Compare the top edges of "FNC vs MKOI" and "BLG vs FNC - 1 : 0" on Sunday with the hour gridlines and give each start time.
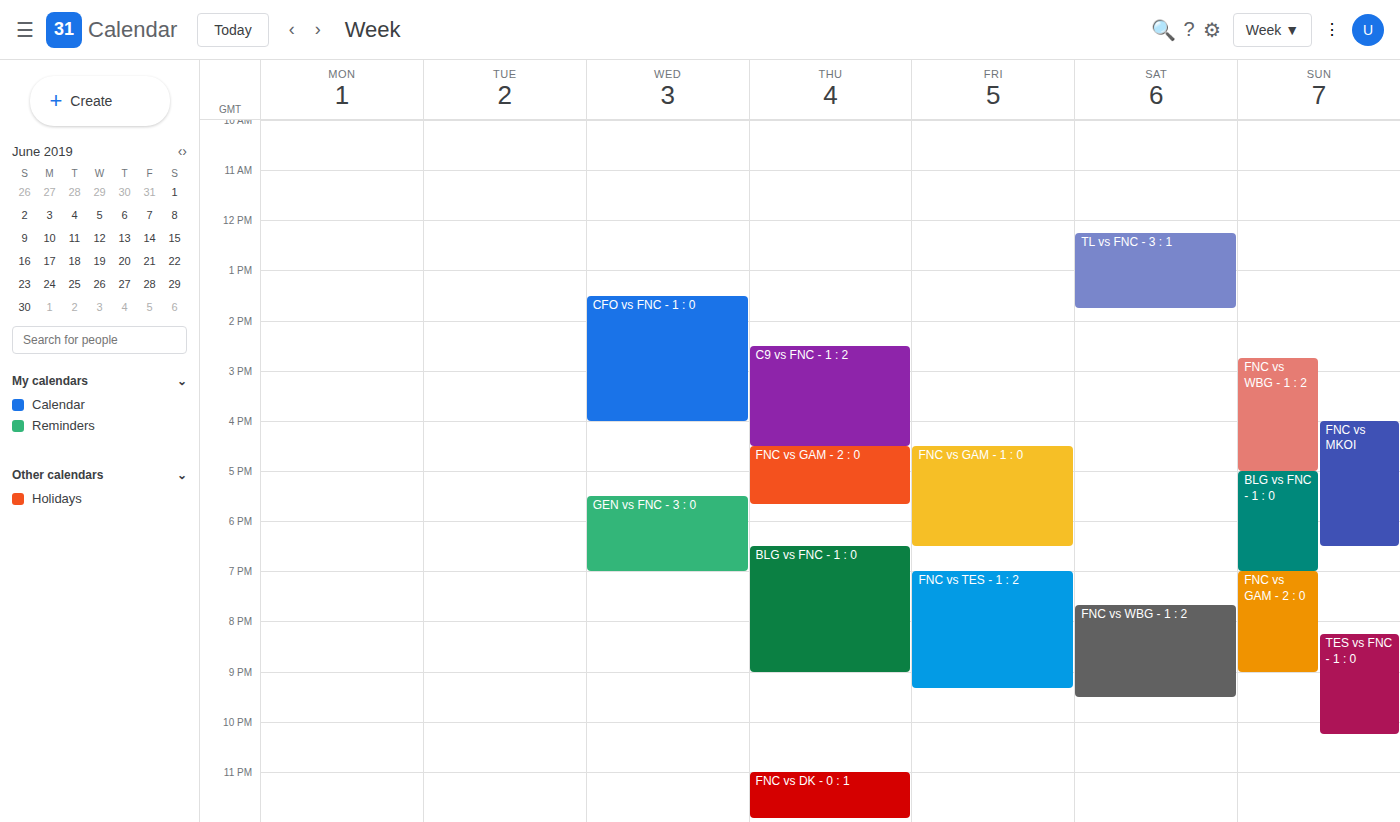
"FNC vs MKOI": 4:00 PM, exactly on the 4 PM line. "BLG vs FNC - 1 : 0": 5:00 PM, exactly on the 5 PM line.